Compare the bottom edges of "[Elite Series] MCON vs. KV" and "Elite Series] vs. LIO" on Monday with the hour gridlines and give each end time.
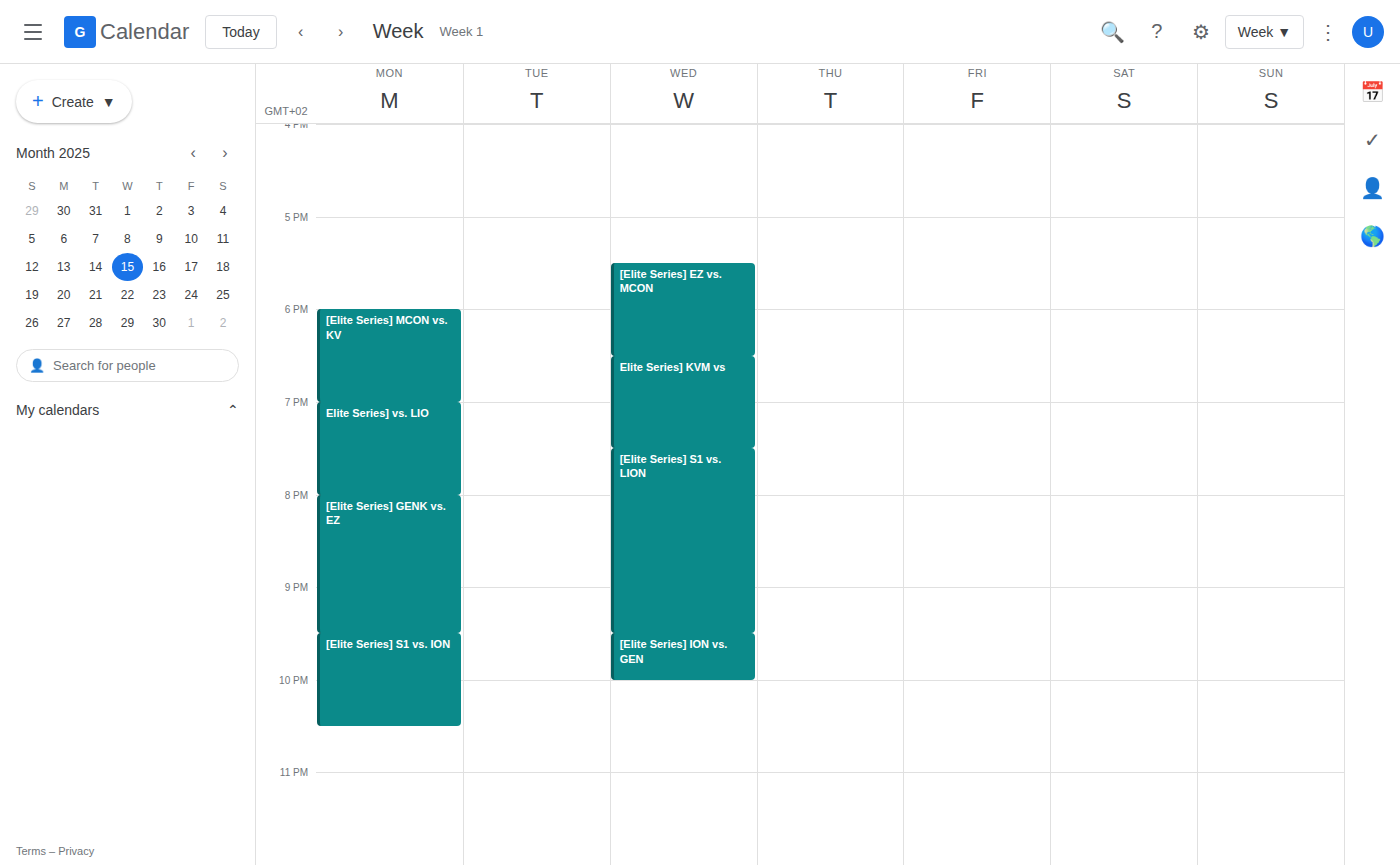
"[Elite Series] MCON vs. KV": 7:00 PM, exactly on the 7 PM line. "Elite Series] vs. LIO": 8:00 PM, exactly on the 8 PM line.